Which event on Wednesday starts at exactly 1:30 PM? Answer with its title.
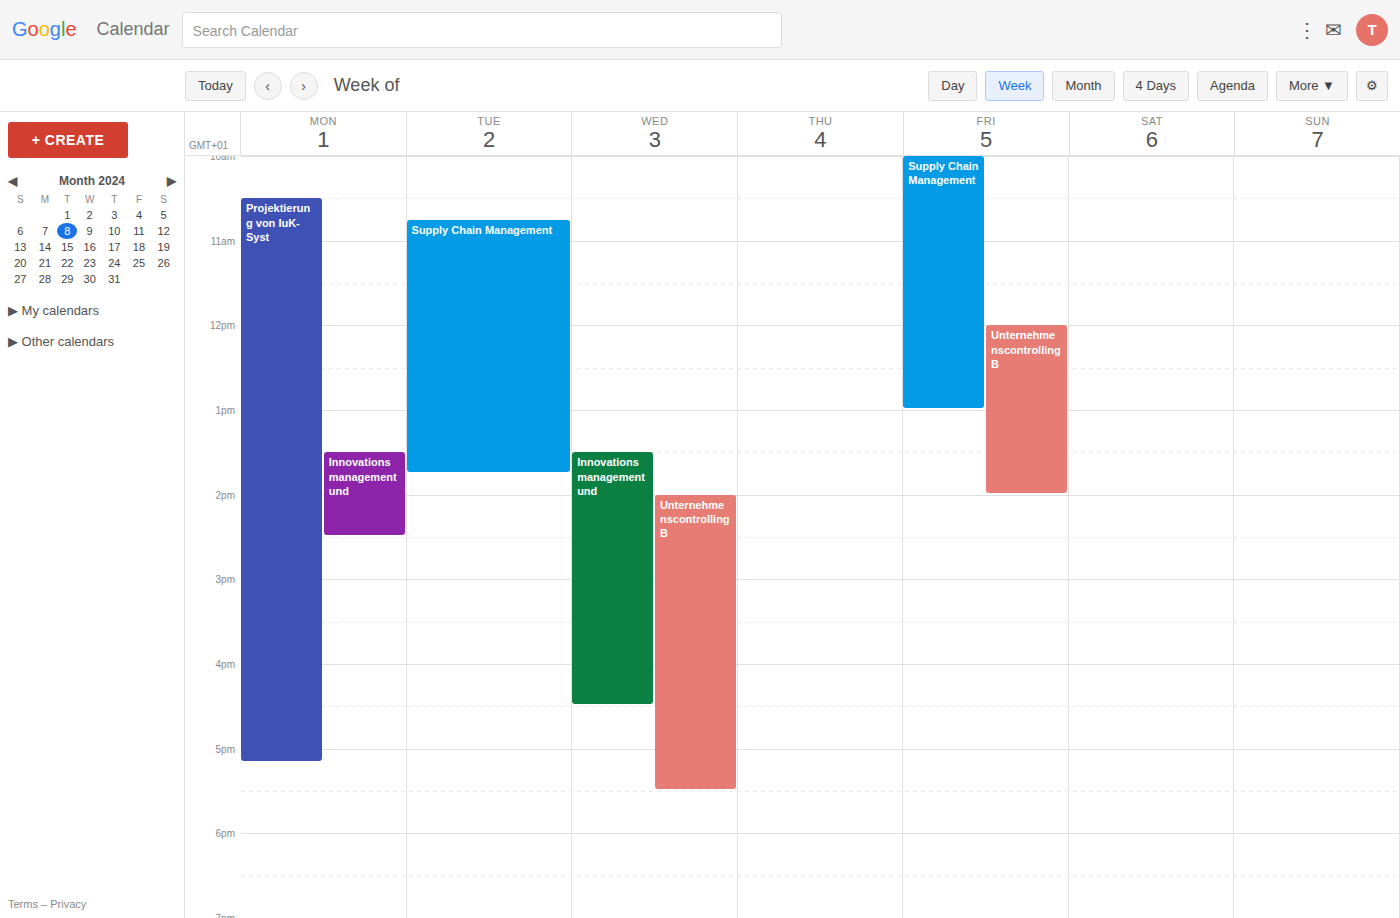
"Innovationsmanagement und"